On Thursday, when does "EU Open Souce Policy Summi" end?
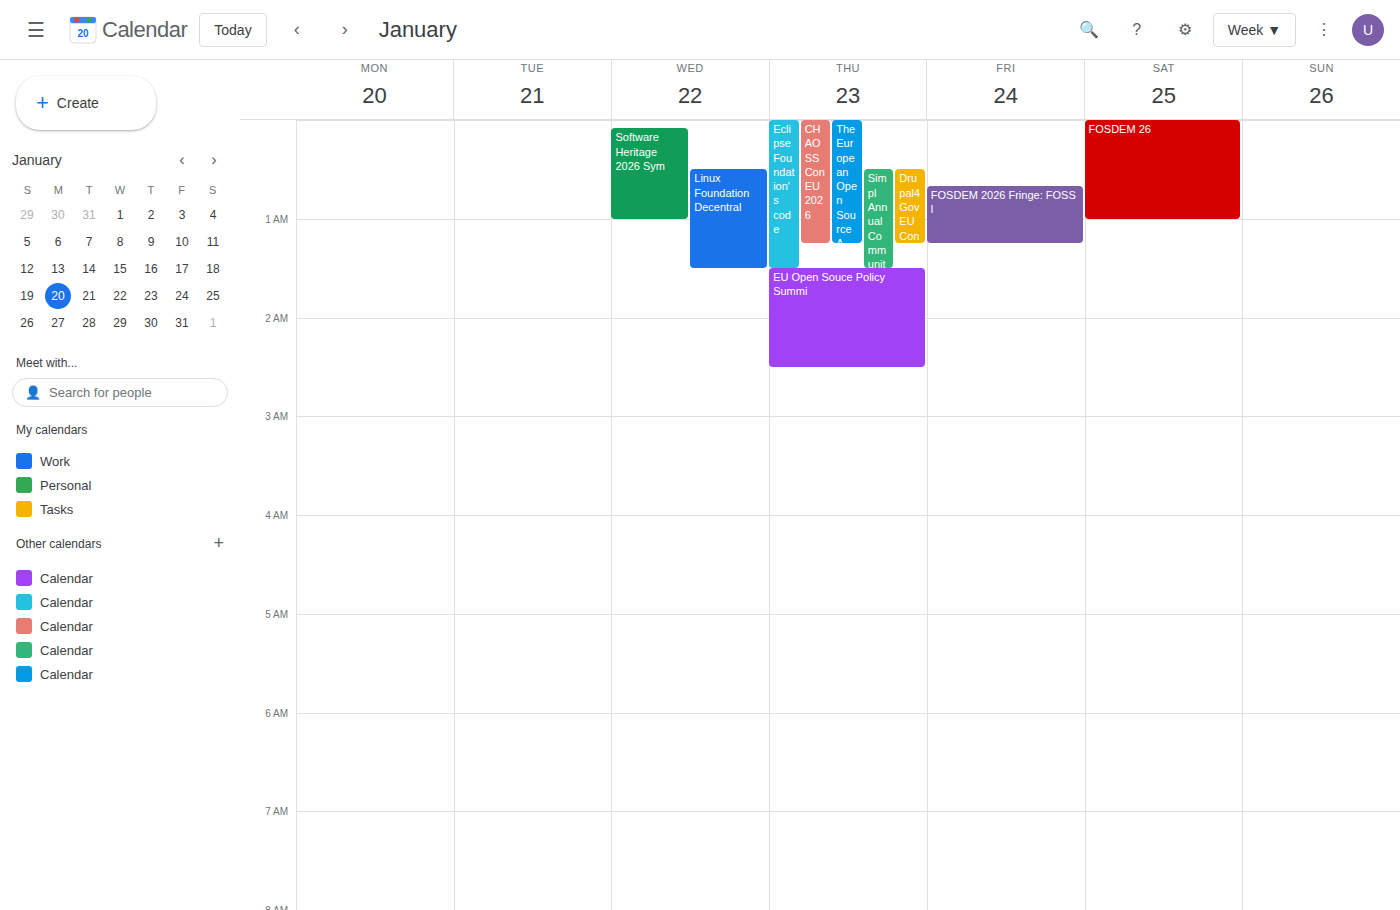
2:30 AM